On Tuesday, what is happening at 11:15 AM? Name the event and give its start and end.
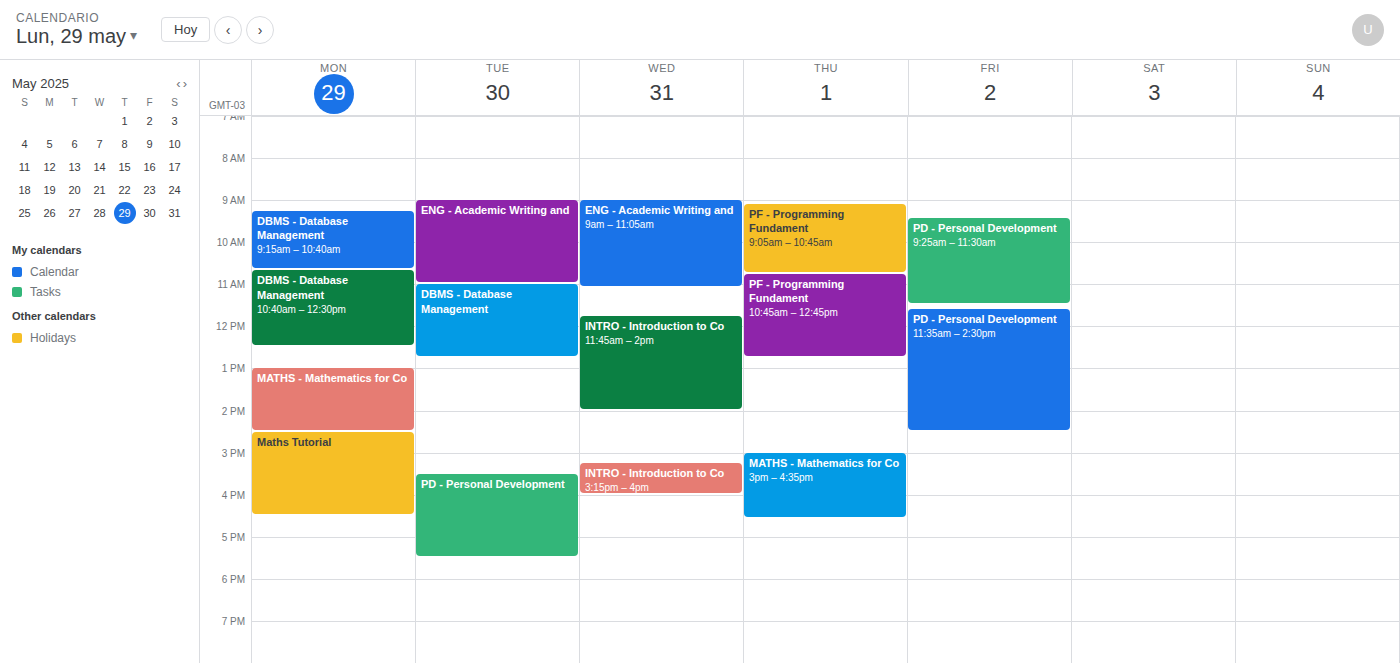
"DBMS - Database Management", 11:00 AM to 12:45 PM